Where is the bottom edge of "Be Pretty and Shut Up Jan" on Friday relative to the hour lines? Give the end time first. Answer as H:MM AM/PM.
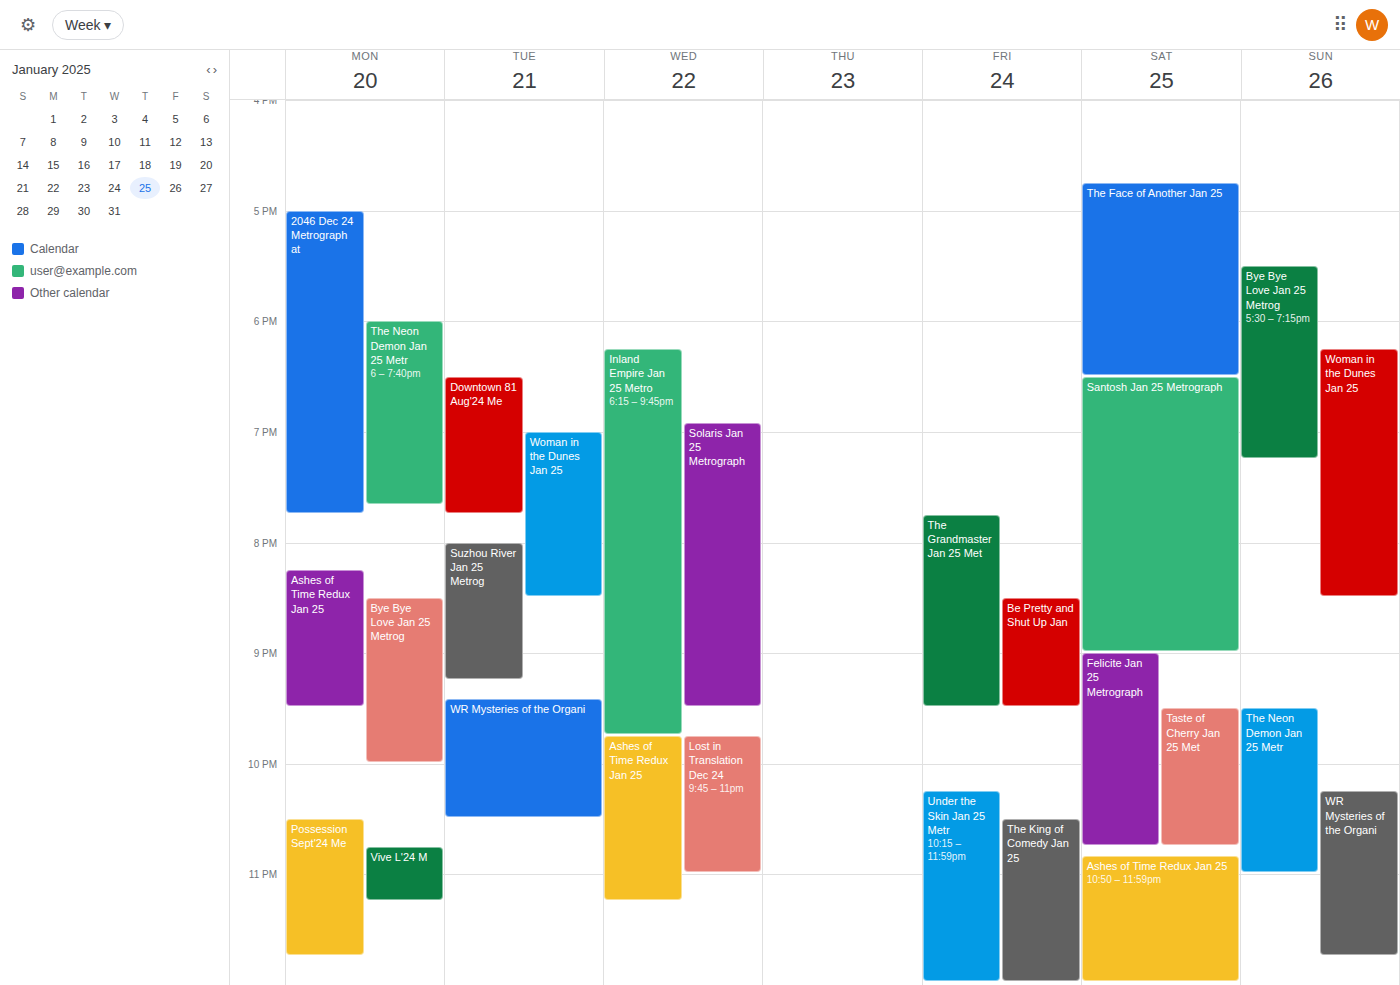
9:30 PM -- halfway between the 9 PM and 10 PM lines.